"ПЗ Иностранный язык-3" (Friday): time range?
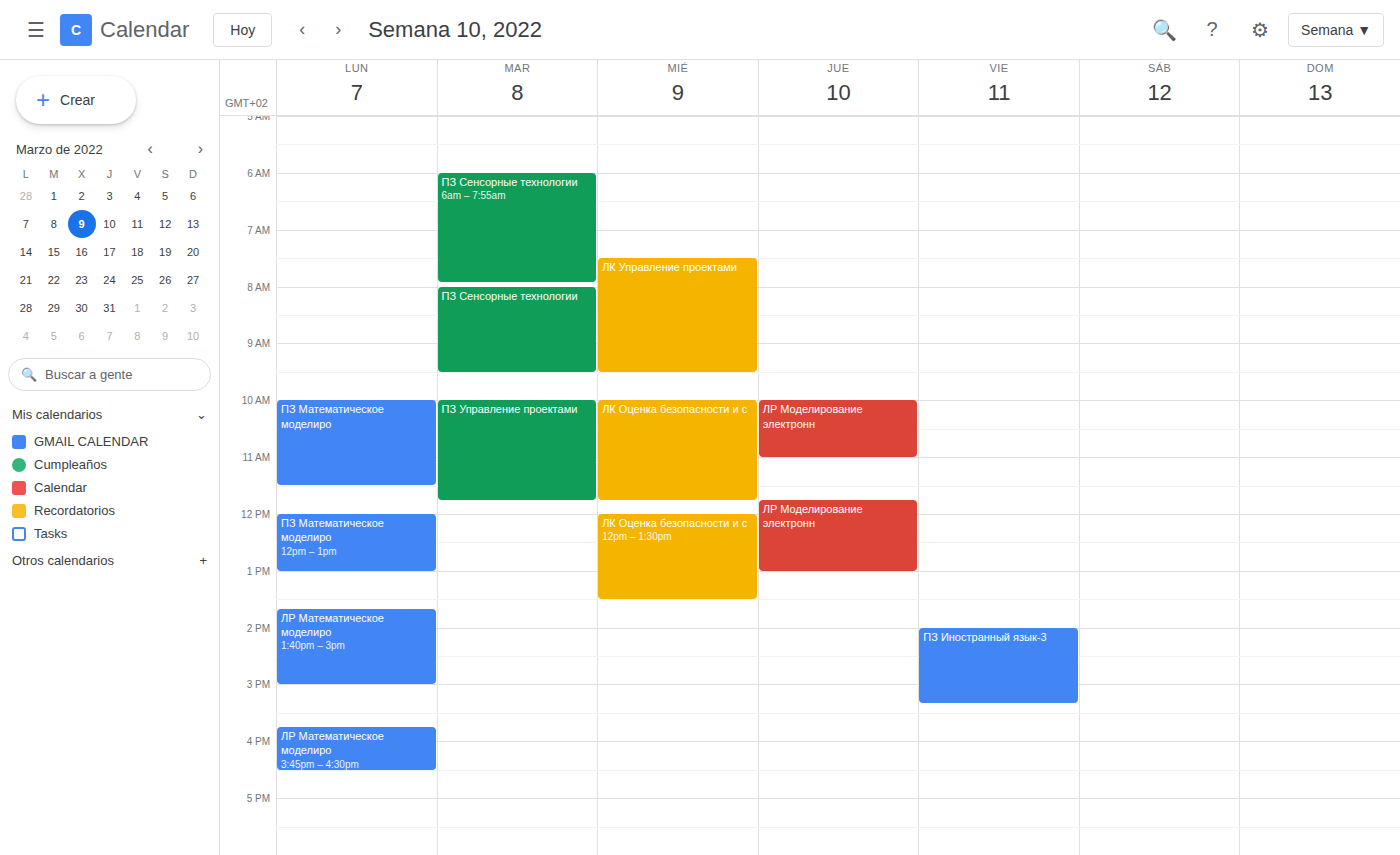
2:00 PM to 3:20 PM